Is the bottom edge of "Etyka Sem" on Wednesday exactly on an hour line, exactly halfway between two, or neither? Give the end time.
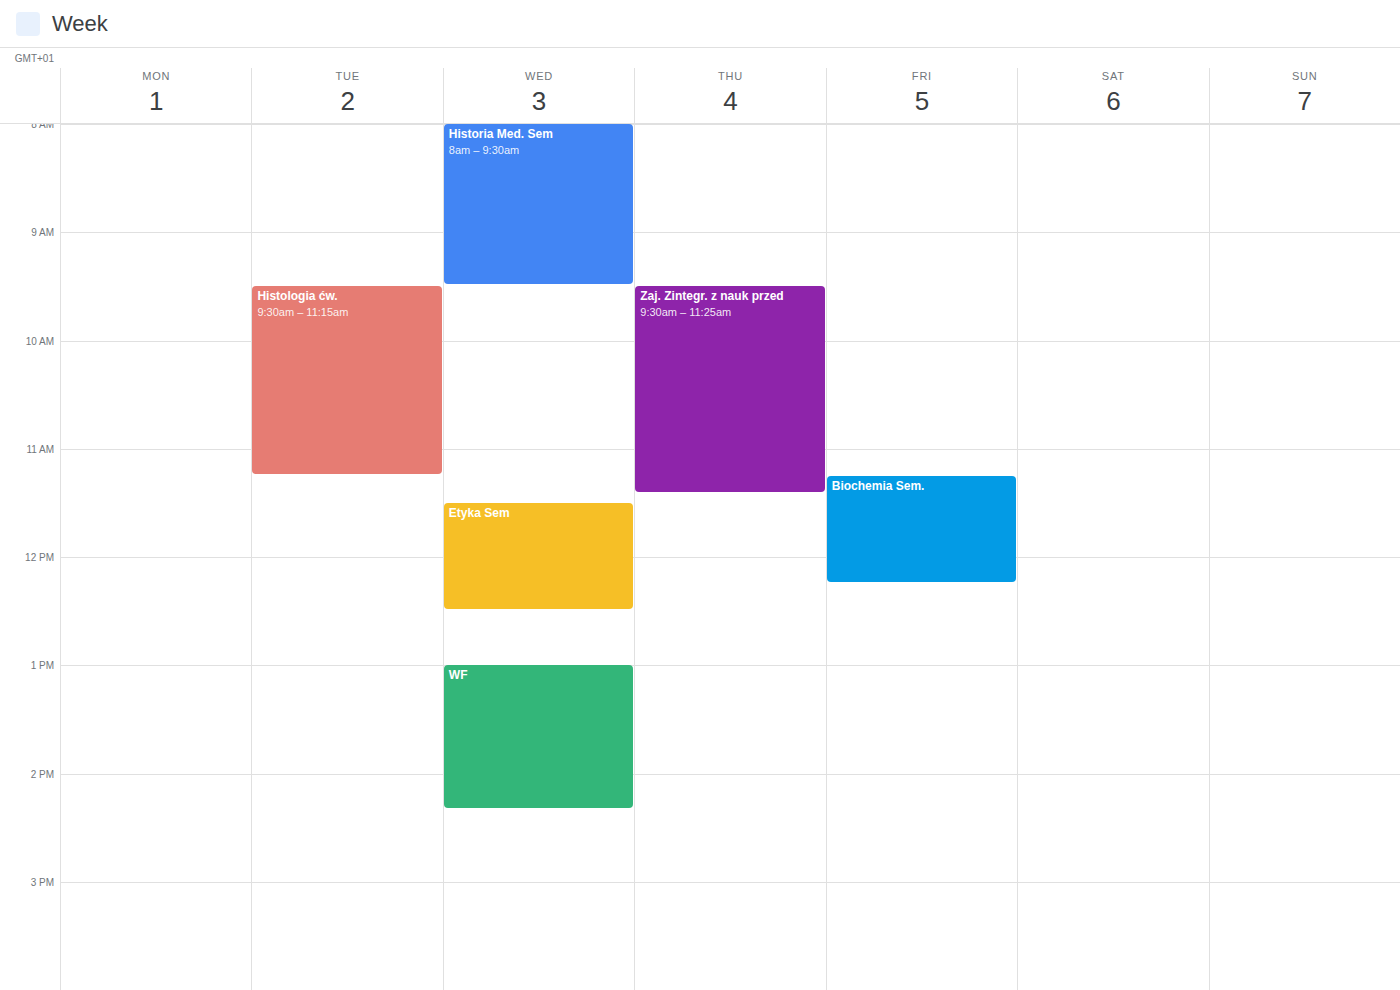
12:30 PM -- halfway between the 12 PM and 1 PM lines.